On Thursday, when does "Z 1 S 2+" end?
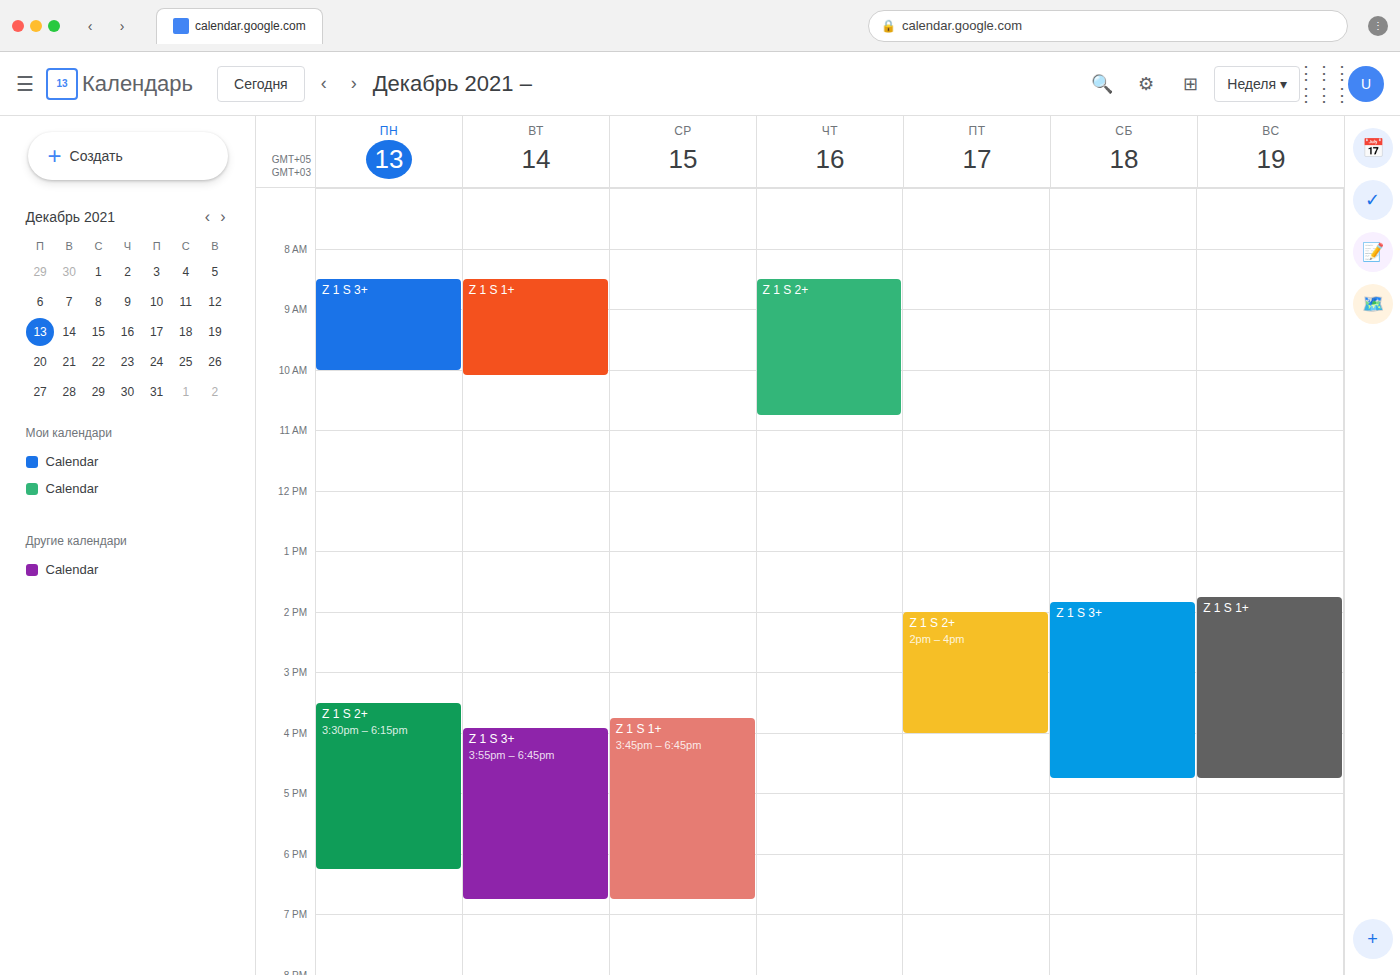
10:45 AM